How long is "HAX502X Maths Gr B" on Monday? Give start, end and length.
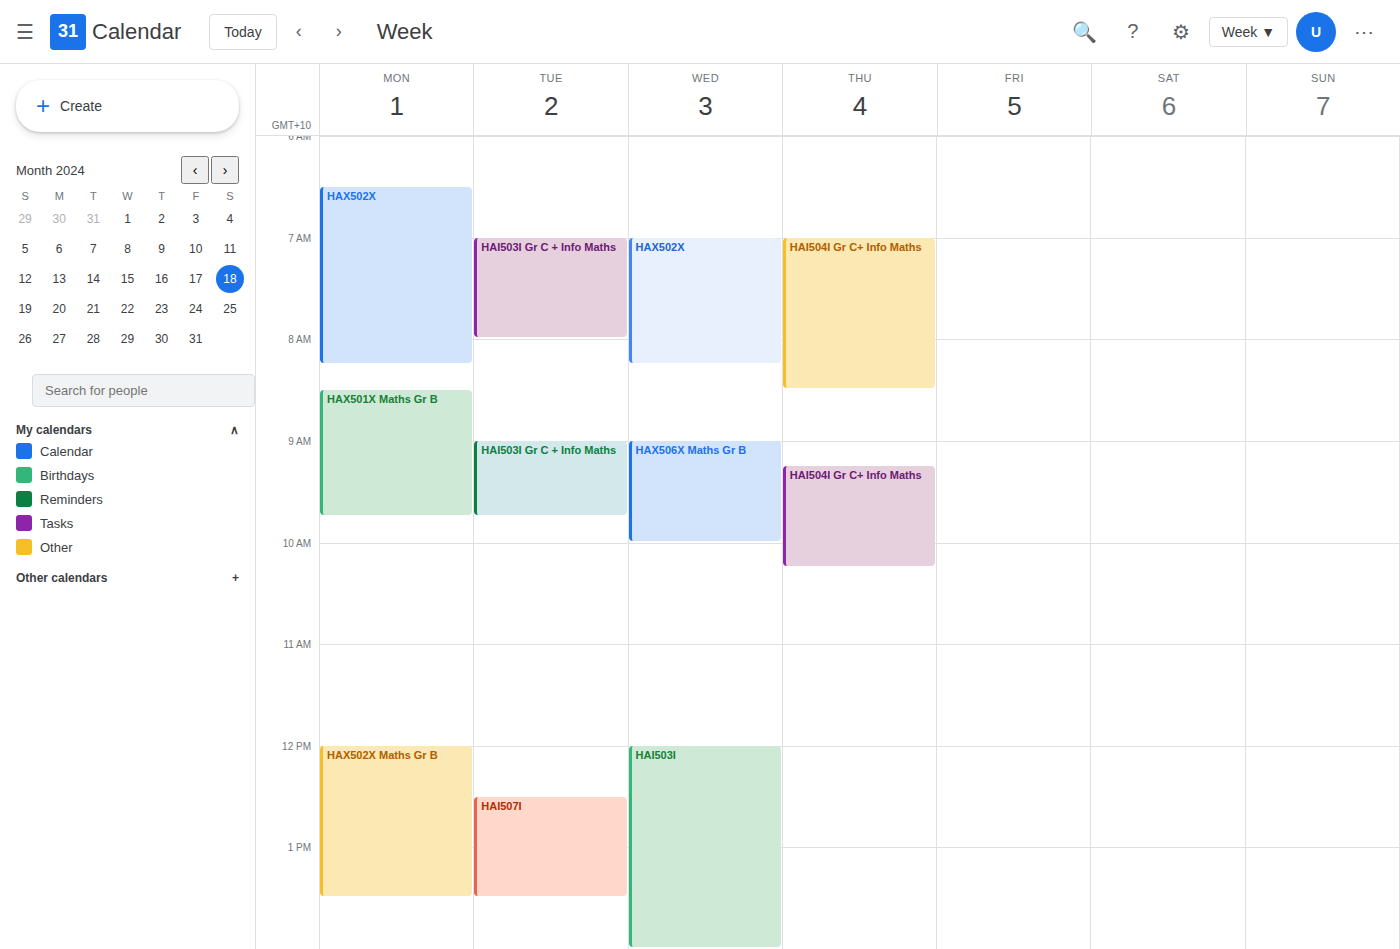
12:00 to 13:30, 1 hour 30 minutes